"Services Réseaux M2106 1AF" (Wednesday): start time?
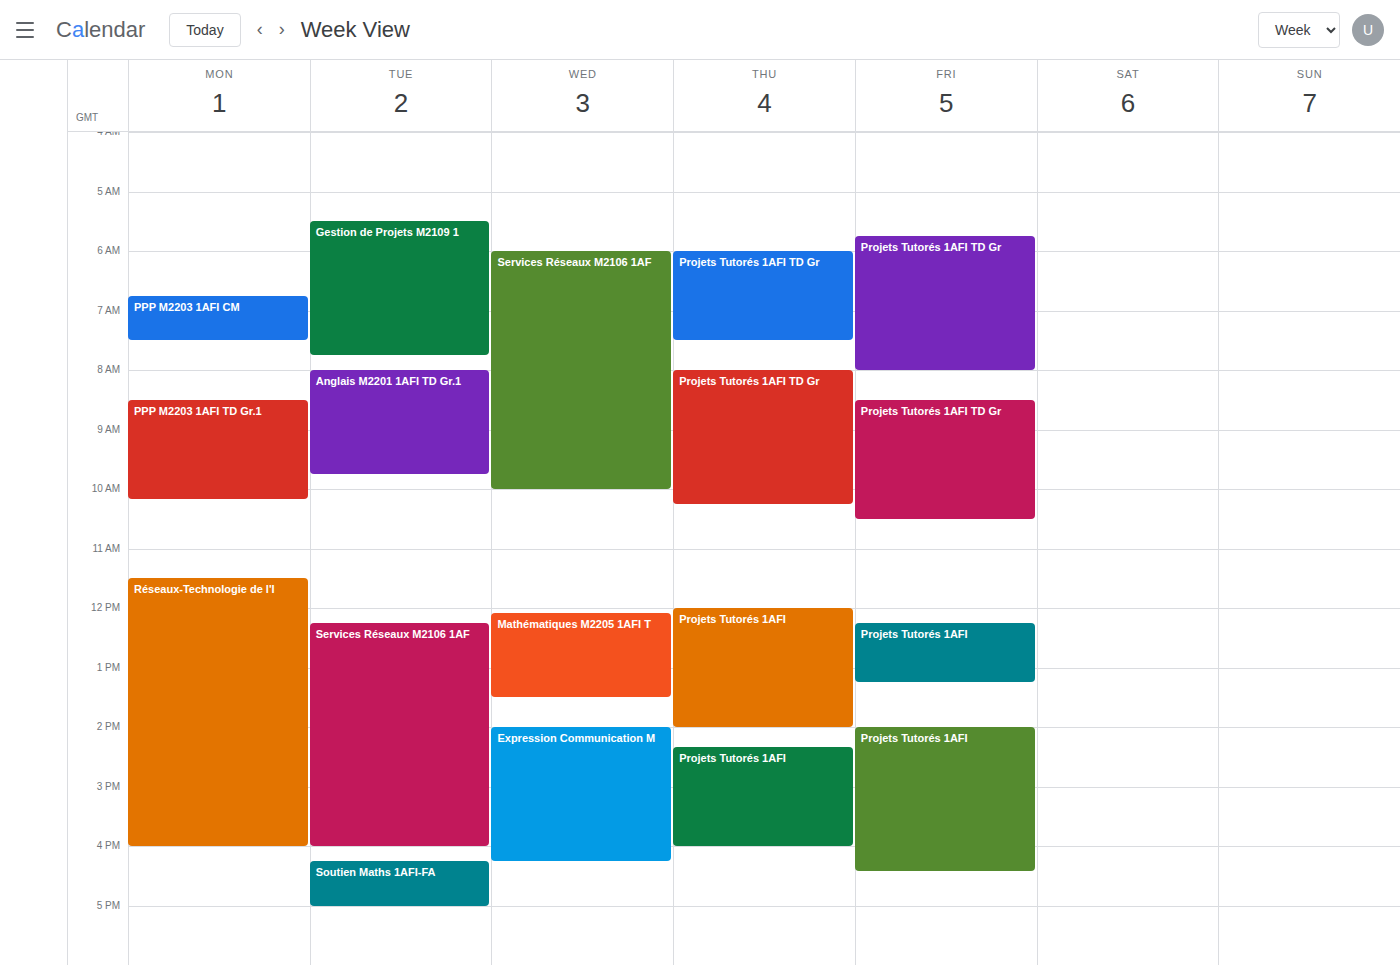
6:00 AM